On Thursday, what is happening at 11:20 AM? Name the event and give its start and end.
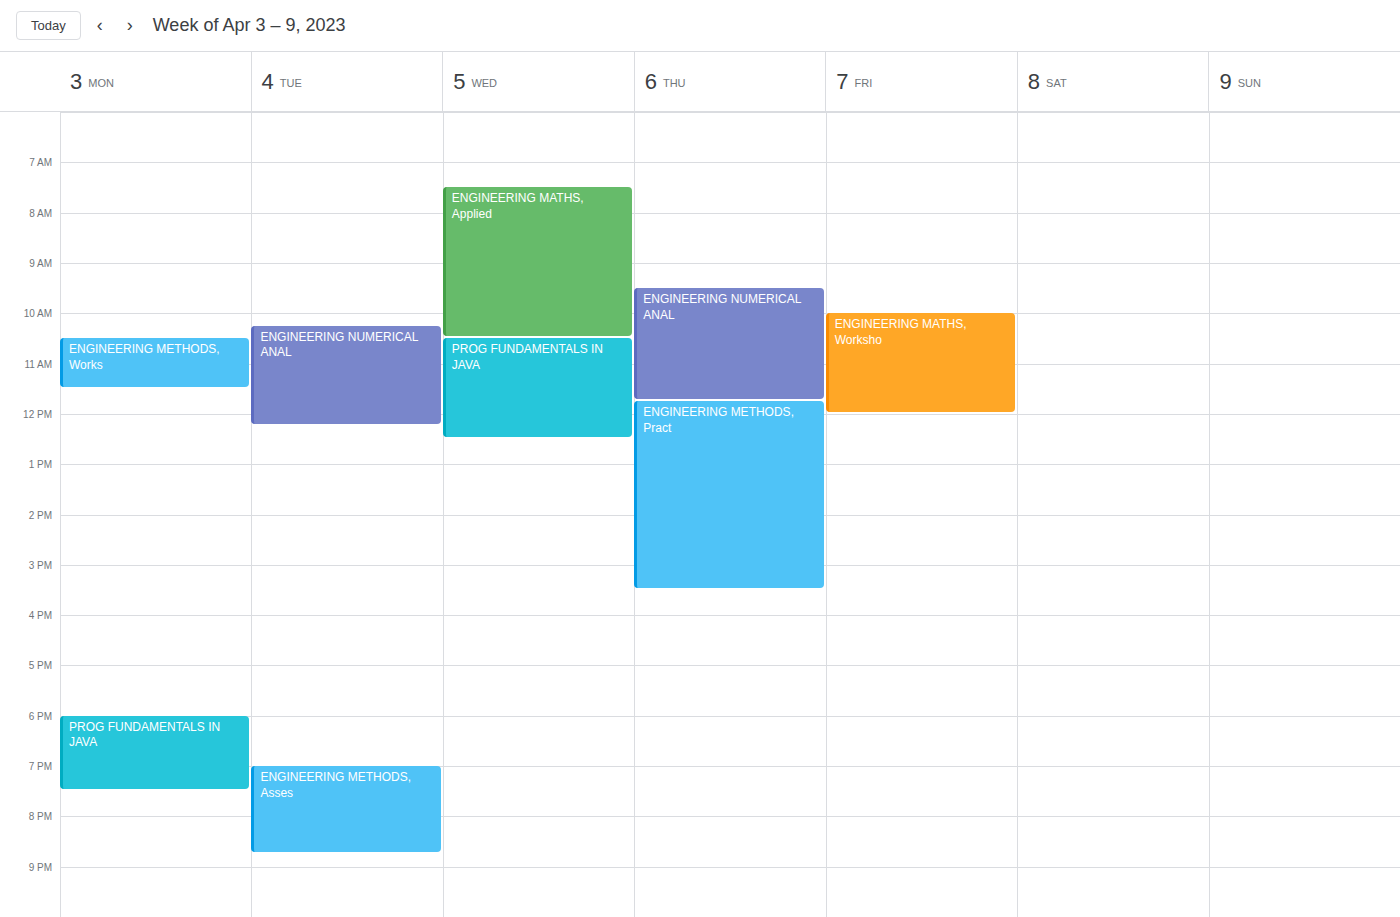
"ENGINEERING NUMERICAL ANAL", 9:30 AM to 11:45 AM